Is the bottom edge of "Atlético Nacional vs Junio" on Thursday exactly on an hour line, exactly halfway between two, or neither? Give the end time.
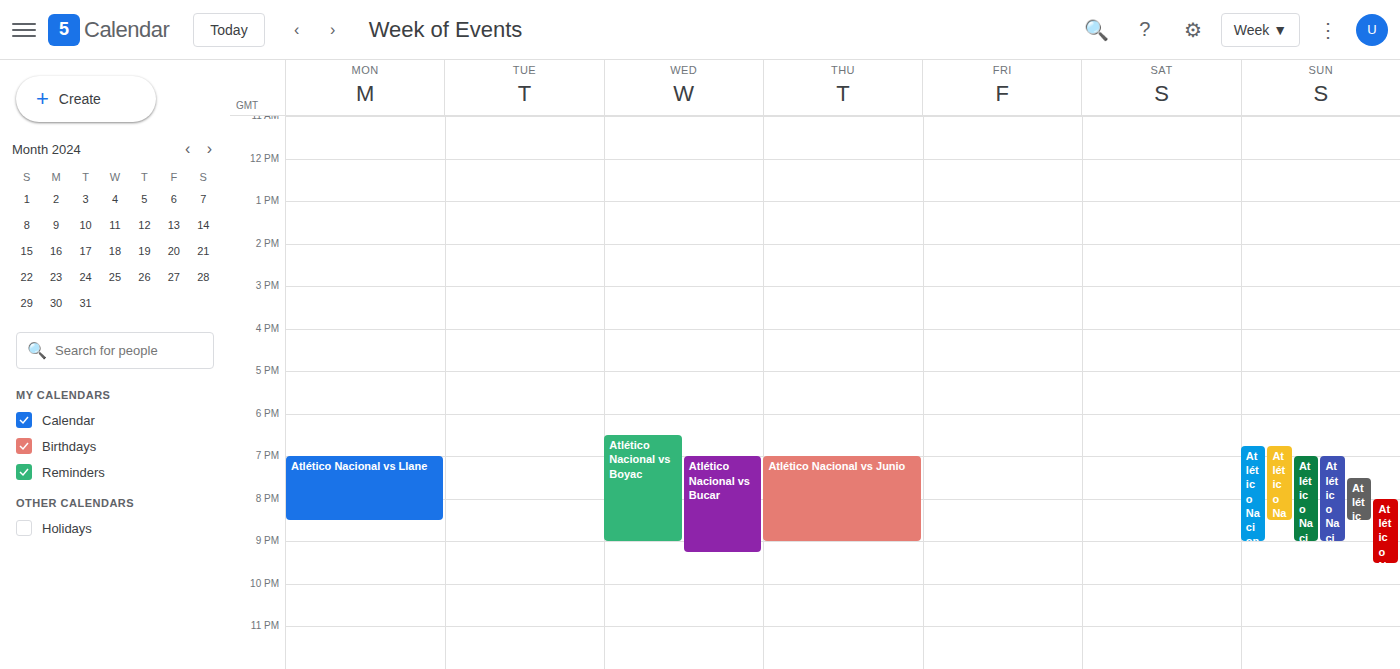
9:00 PM -- exactly on the 9 PM line.